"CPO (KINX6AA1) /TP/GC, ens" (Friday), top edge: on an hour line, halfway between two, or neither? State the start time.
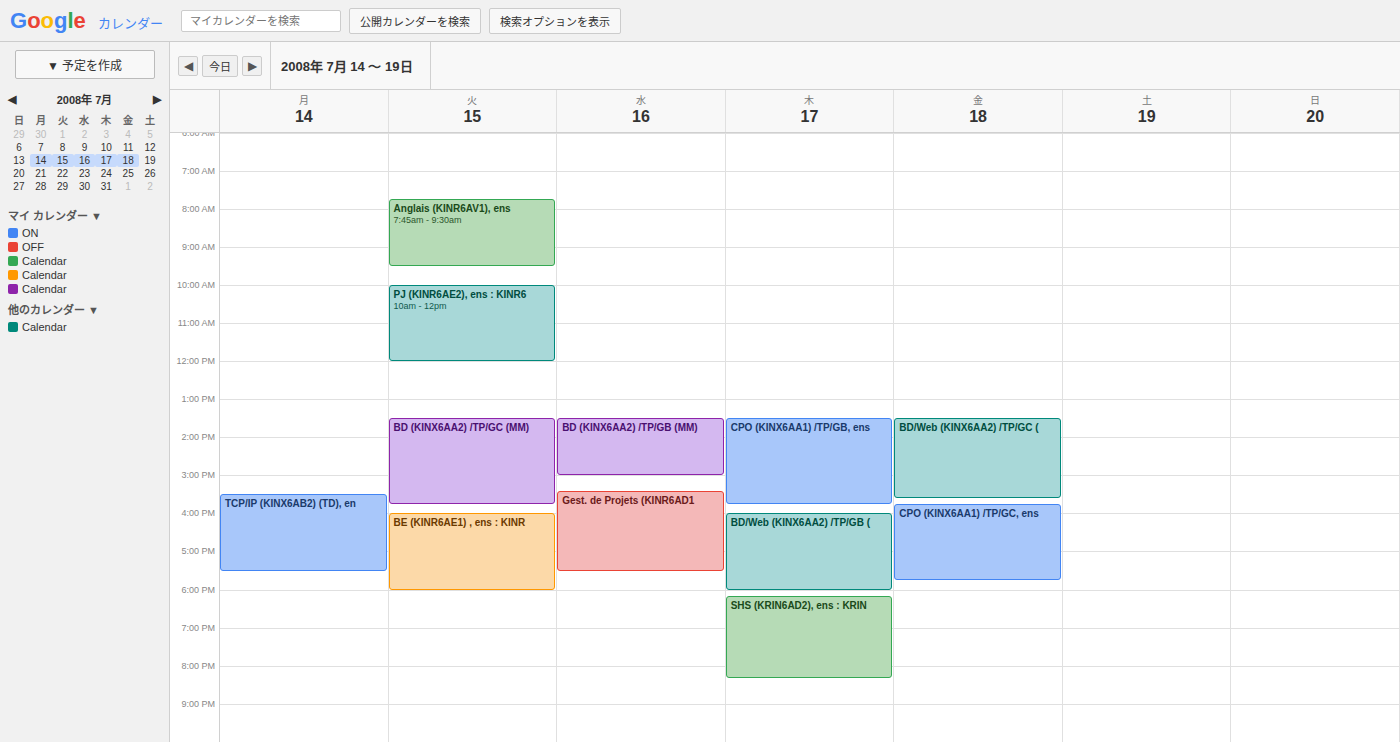
15:45 -- neither: three quarters of the way from the 15:00 line to the 16:00 line.